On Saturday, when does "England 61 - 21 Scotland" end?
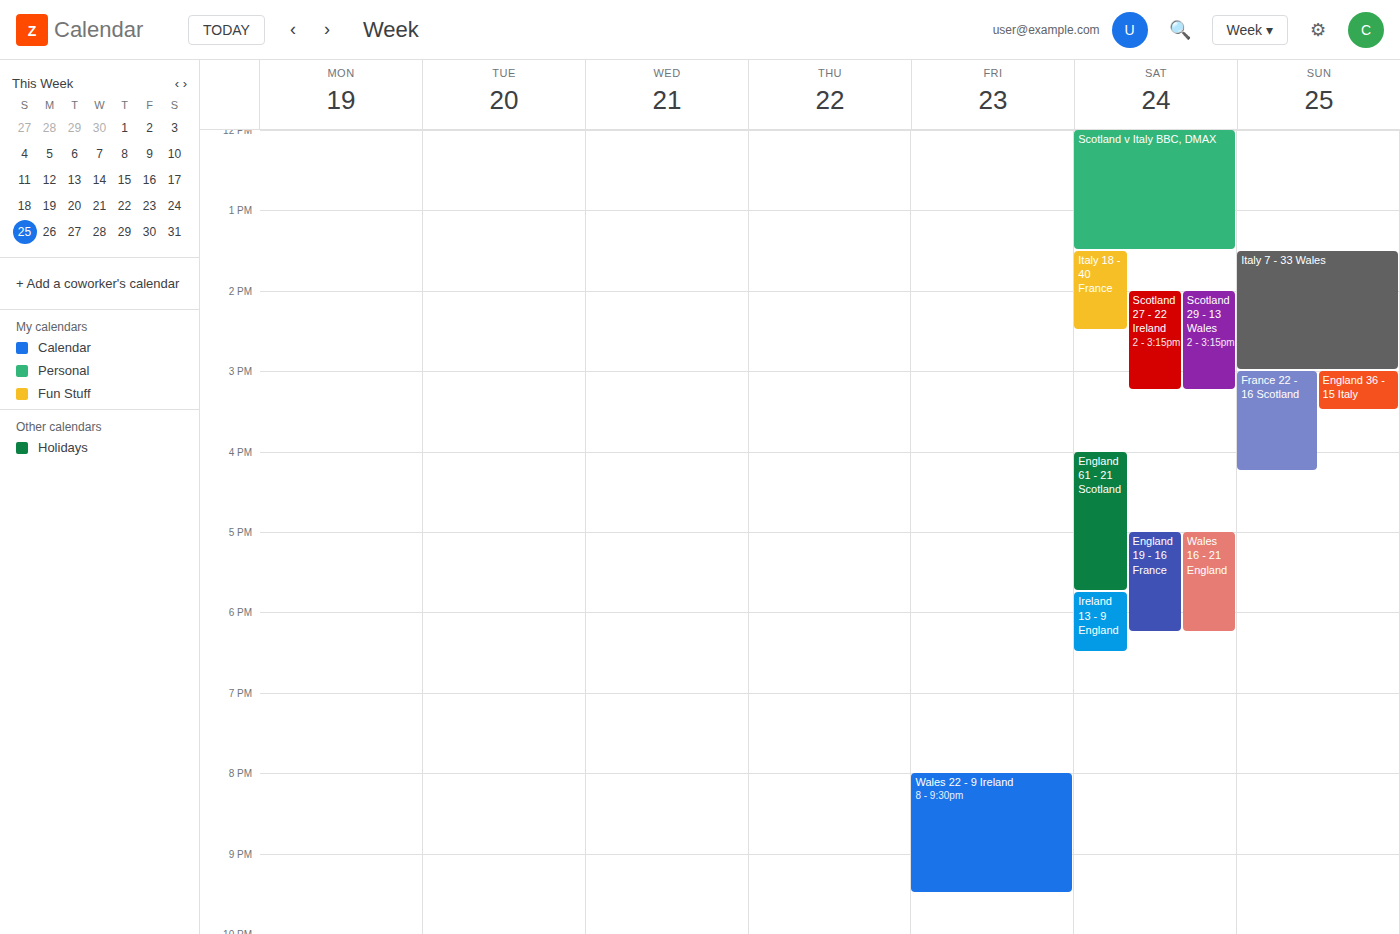
5:45 PM